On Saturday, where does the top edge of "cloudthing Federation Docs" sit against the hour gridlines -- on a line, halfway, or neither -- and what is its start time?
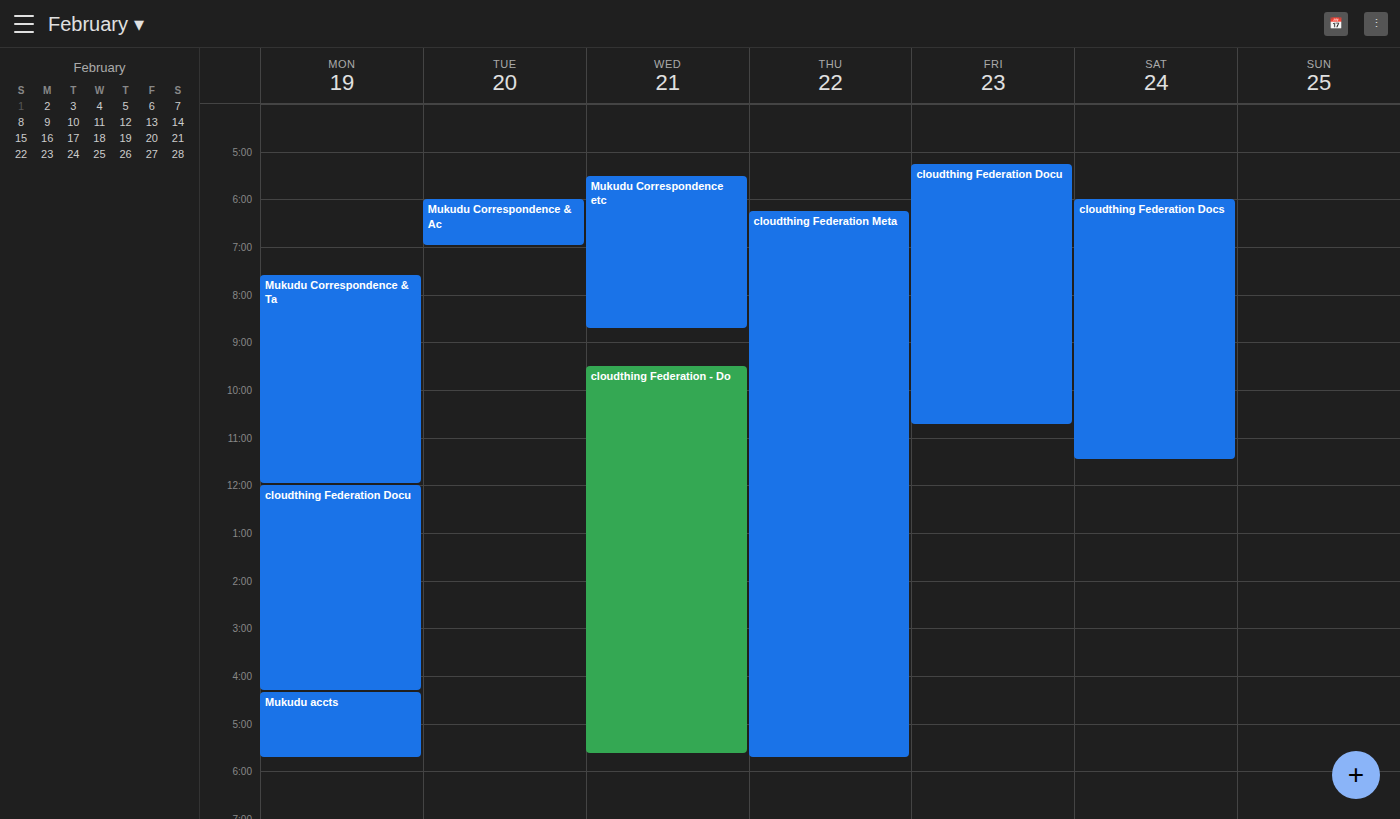
6:00 AM -- exactly on the 6 AM line.